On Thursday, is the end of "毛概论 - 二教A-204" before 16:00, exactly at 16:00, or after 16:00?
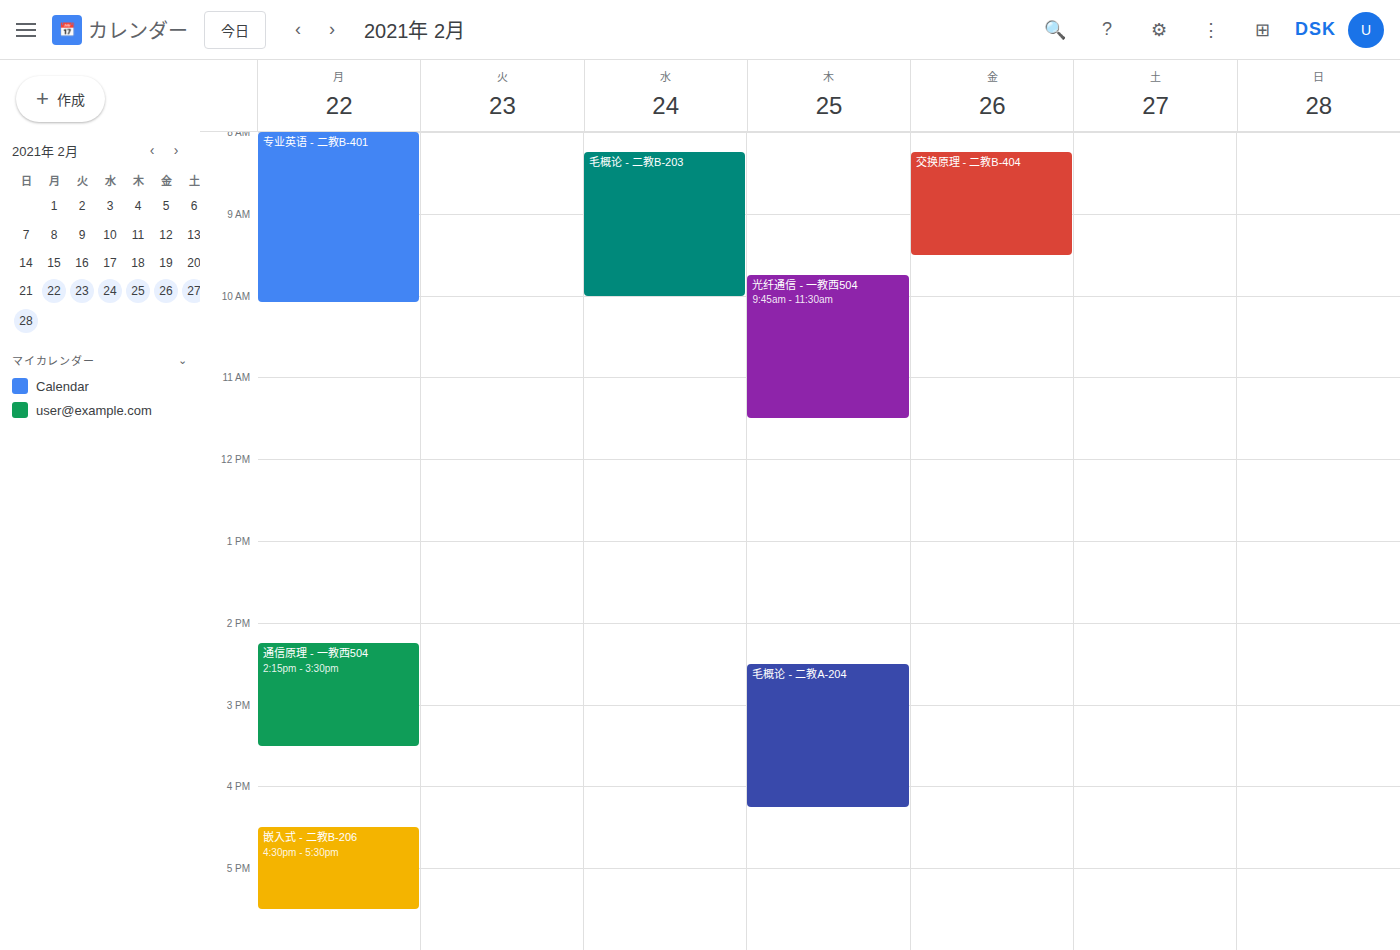
16:15 -- after 16:00, 15 minutes below the 16:00 line.